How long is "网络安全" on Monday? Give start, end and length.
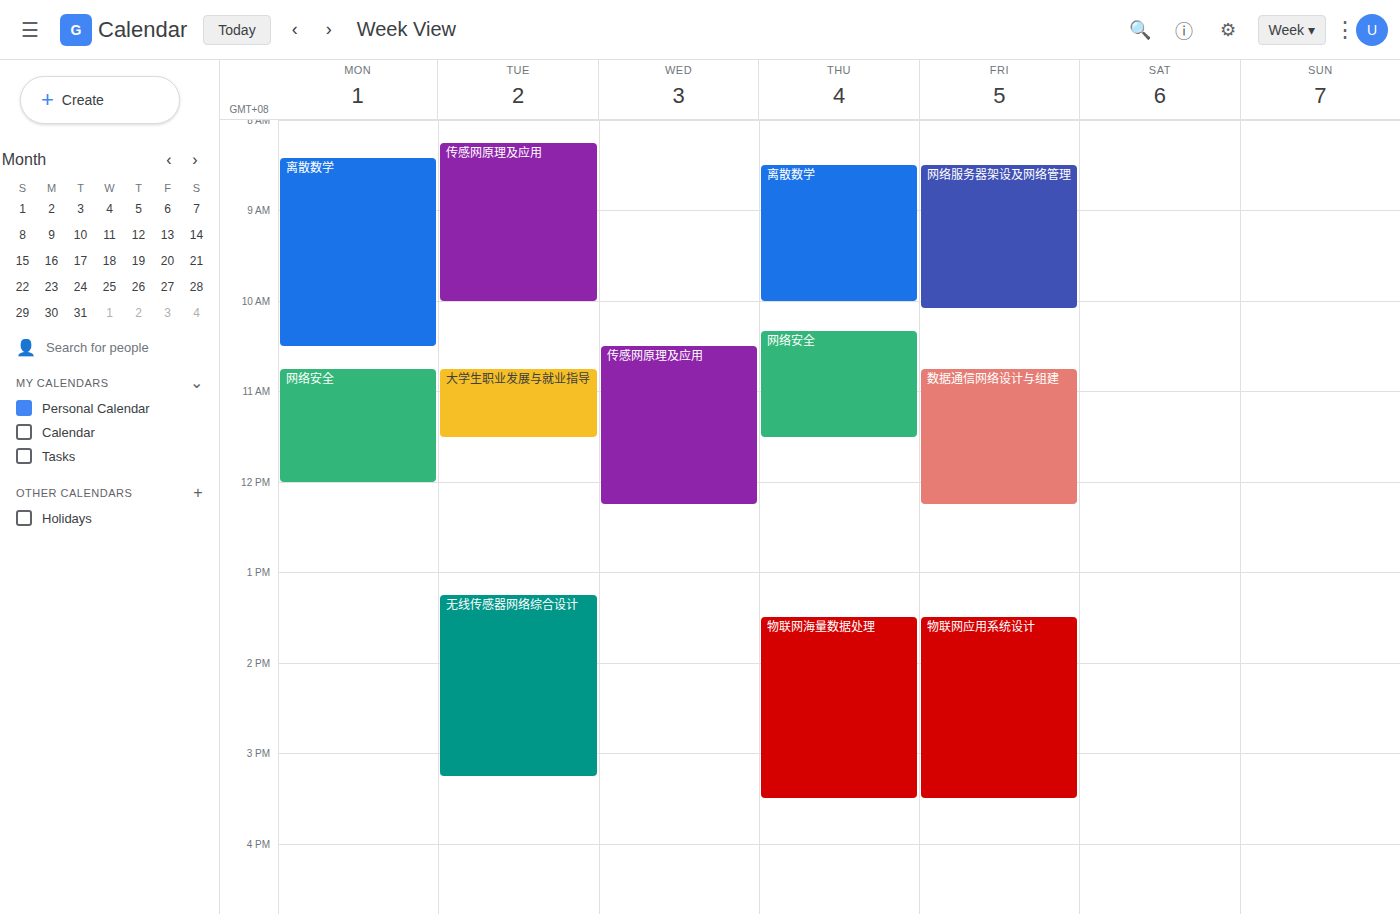
10:45 AM to 12:00 PM, 1 hour 15 minutes